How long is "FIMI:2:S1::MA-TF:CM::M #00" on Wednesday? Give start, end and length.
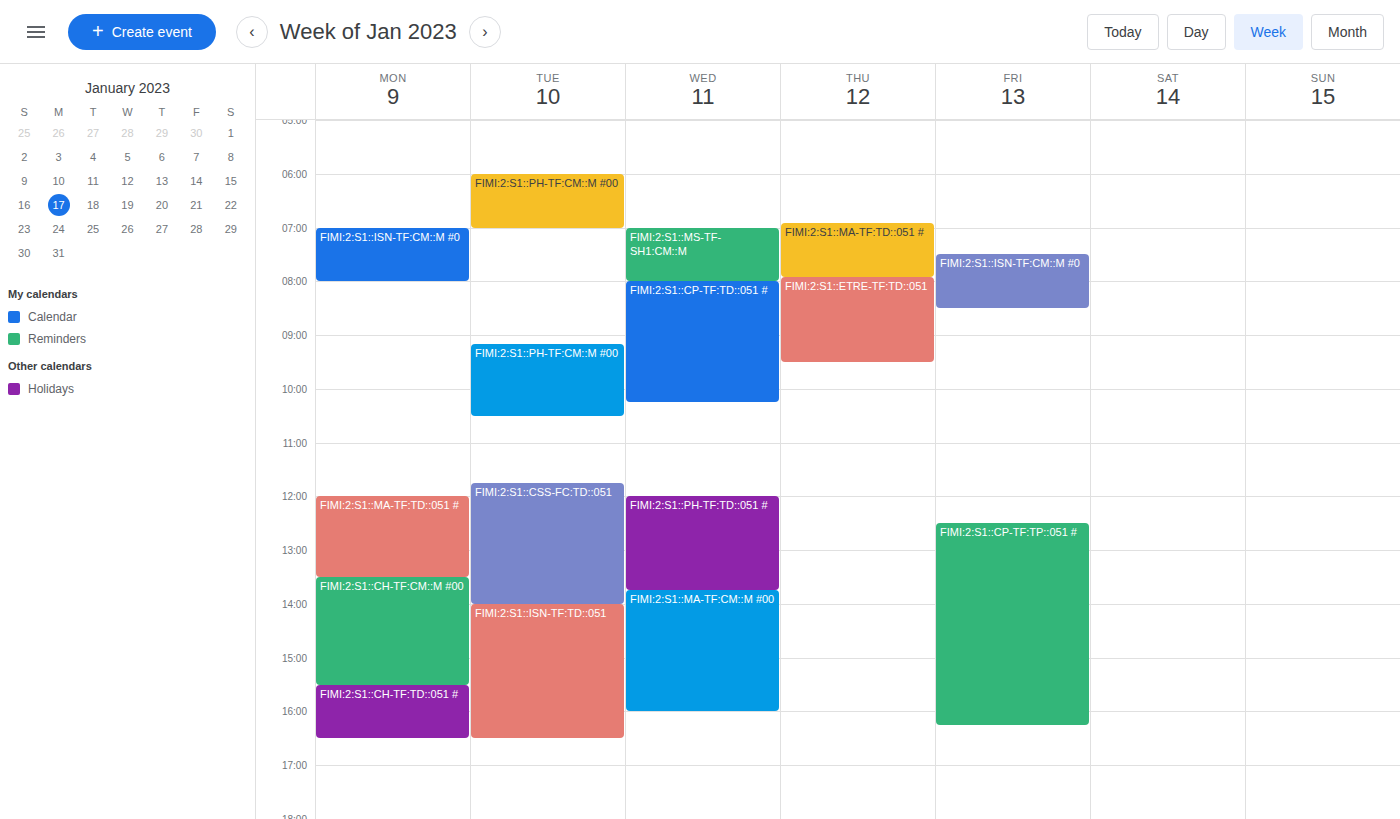
1:45 PM to 4:00 PM, 2 hours 15 minutes